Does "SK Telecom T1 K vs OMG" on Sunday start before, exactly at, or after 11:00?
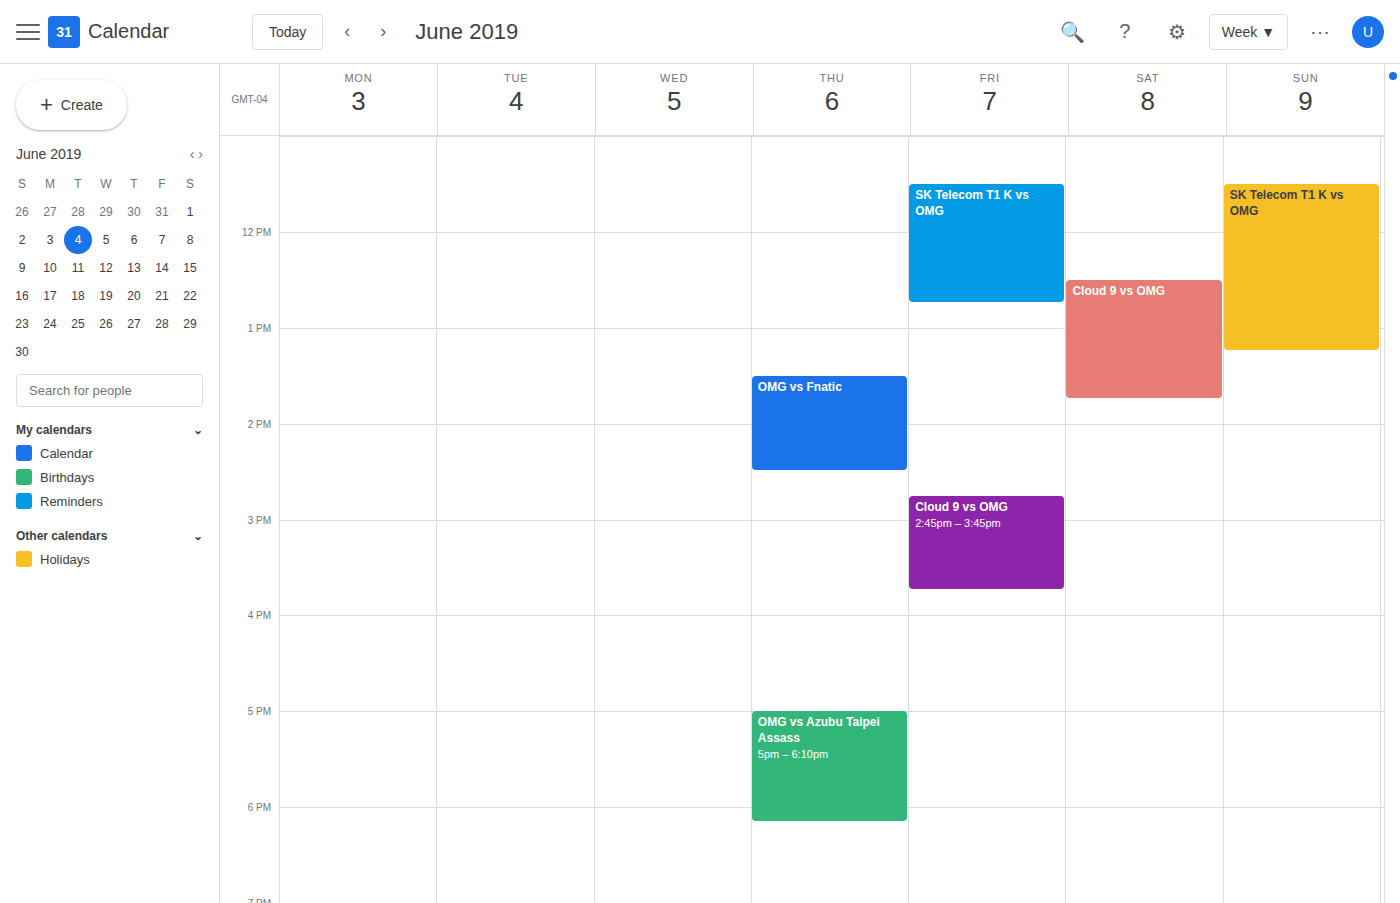
11:30 -- after 11:00, 30 minutes below the 11:00 line.